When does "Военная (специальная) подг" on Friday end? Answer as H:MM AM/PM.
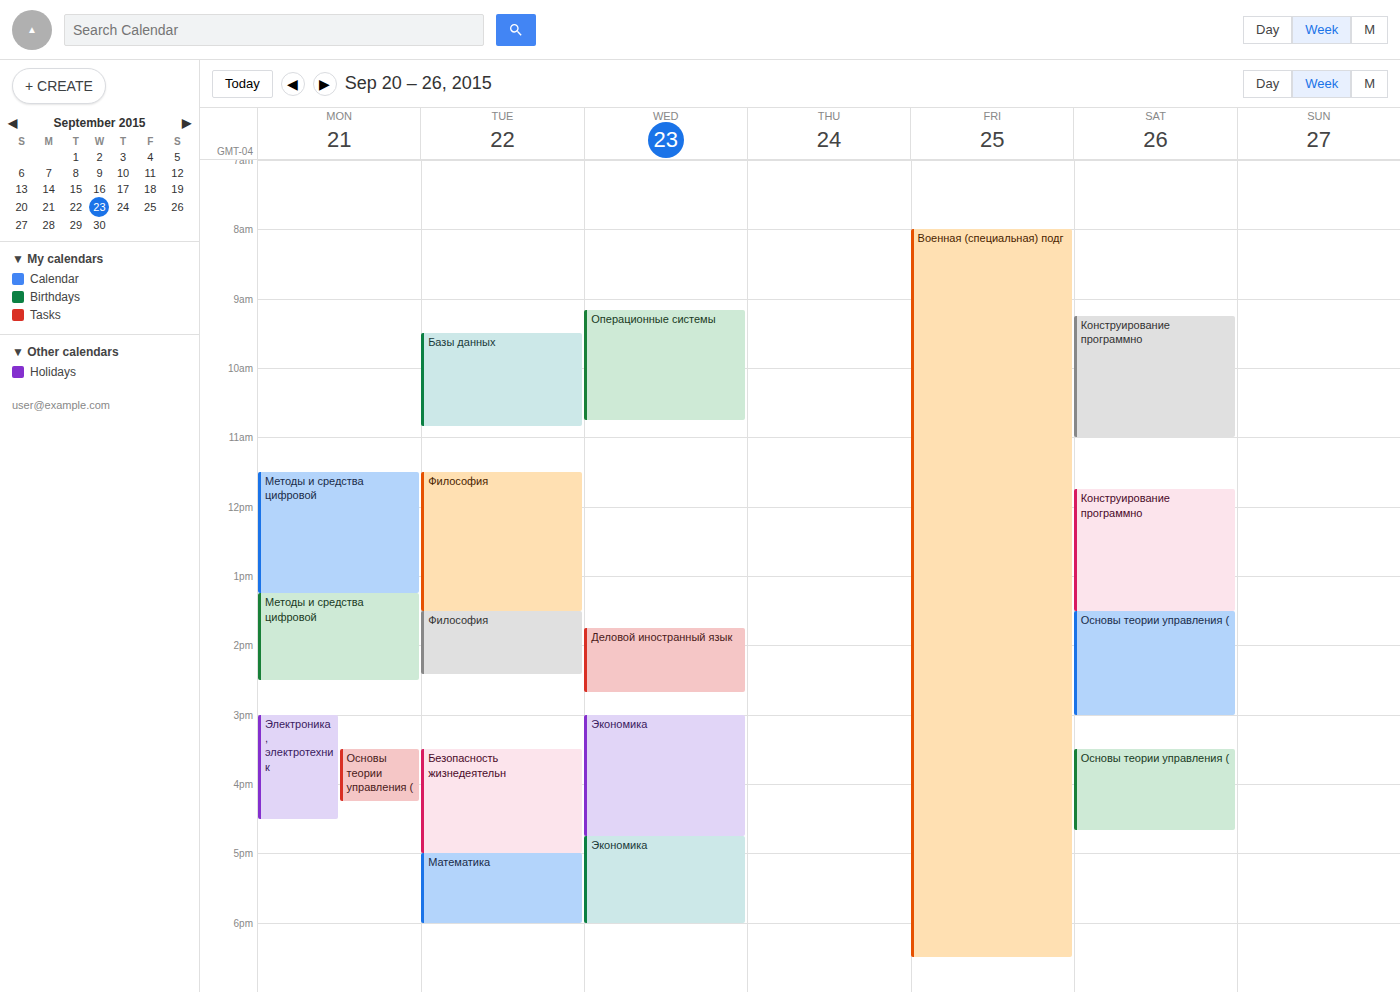
6:30 PM